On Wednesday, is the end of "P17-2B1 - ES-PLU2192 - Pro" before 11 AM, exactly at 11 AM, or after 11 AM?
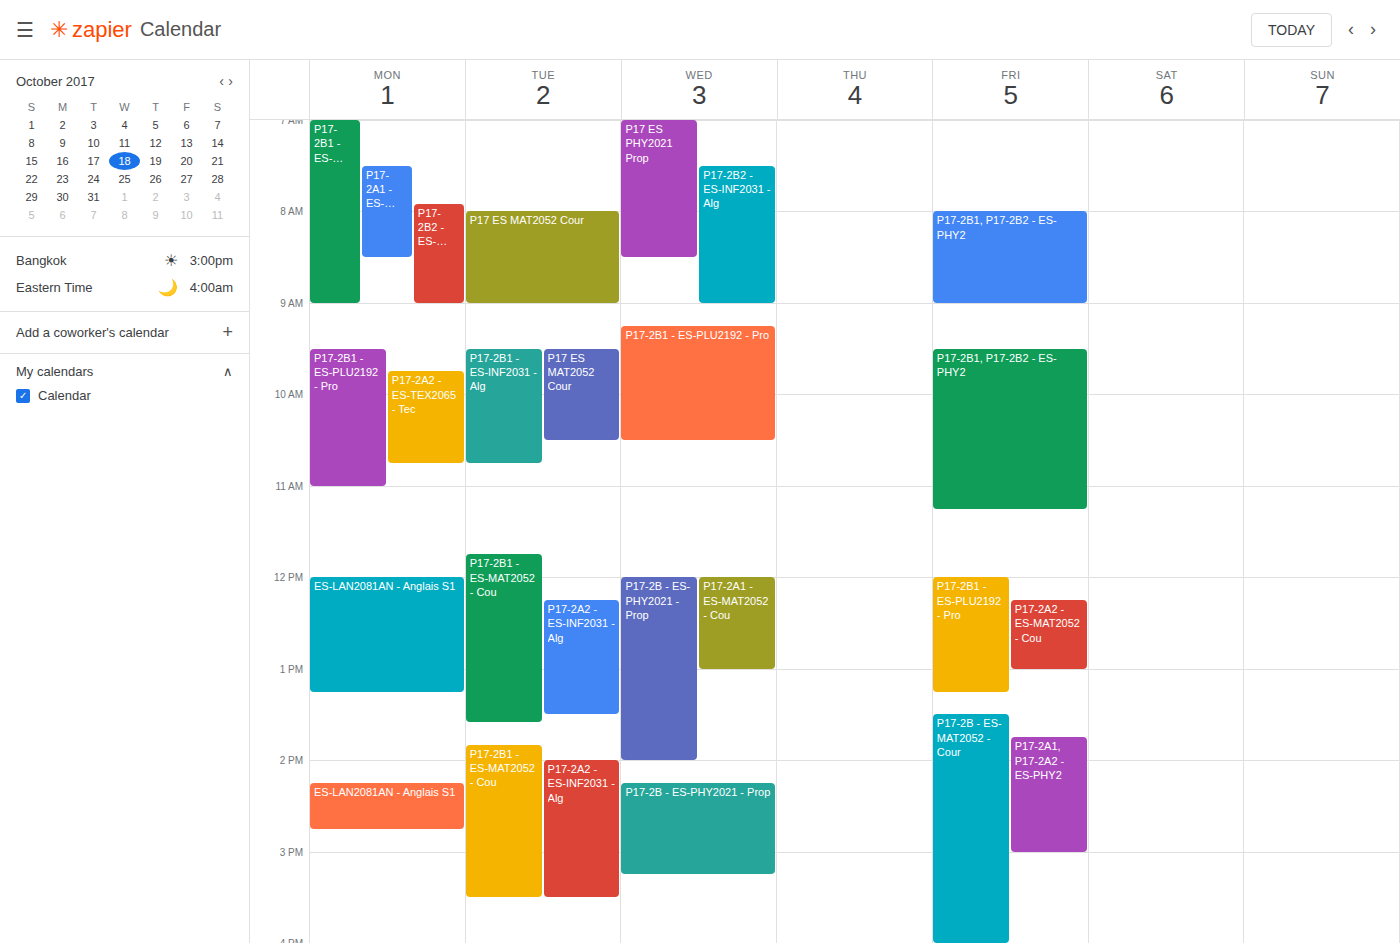
10:30 AM -- before 11 AM, 30 minutes above the 11 AM line.